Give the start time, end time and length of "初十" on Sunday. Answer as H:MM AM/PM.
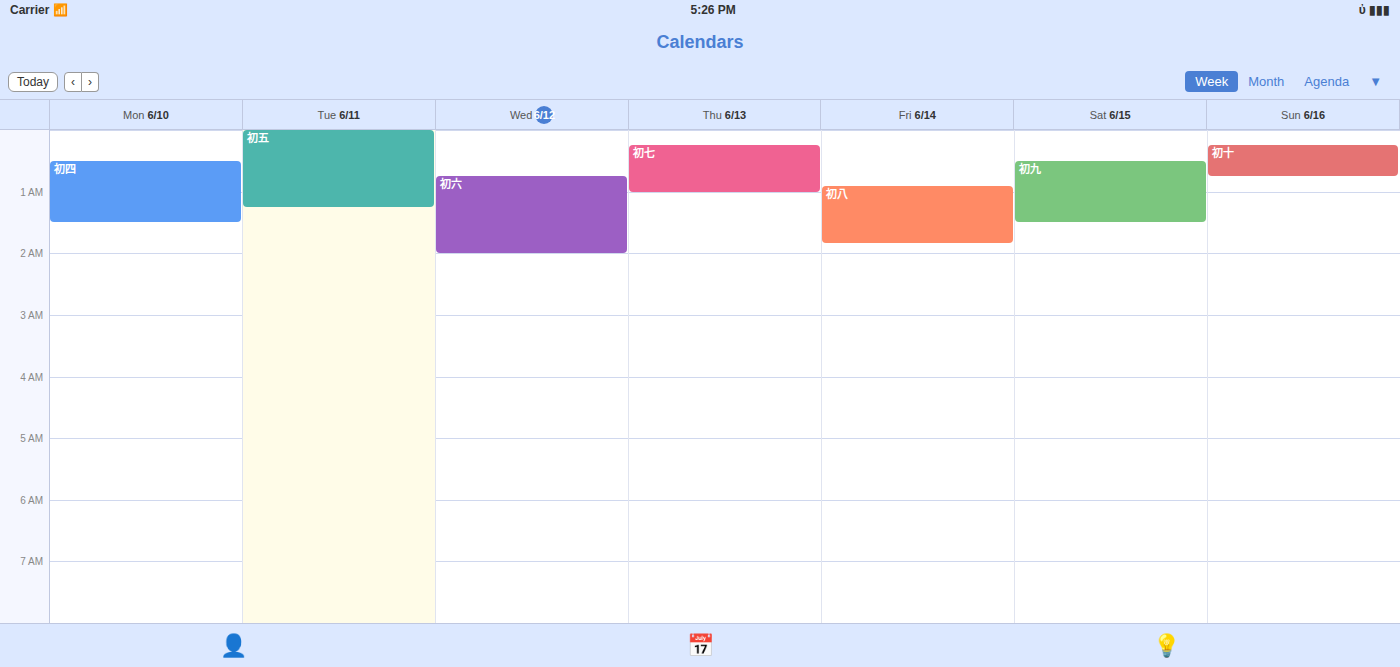
12:15 AM to 12:45 AM, 30 minutes